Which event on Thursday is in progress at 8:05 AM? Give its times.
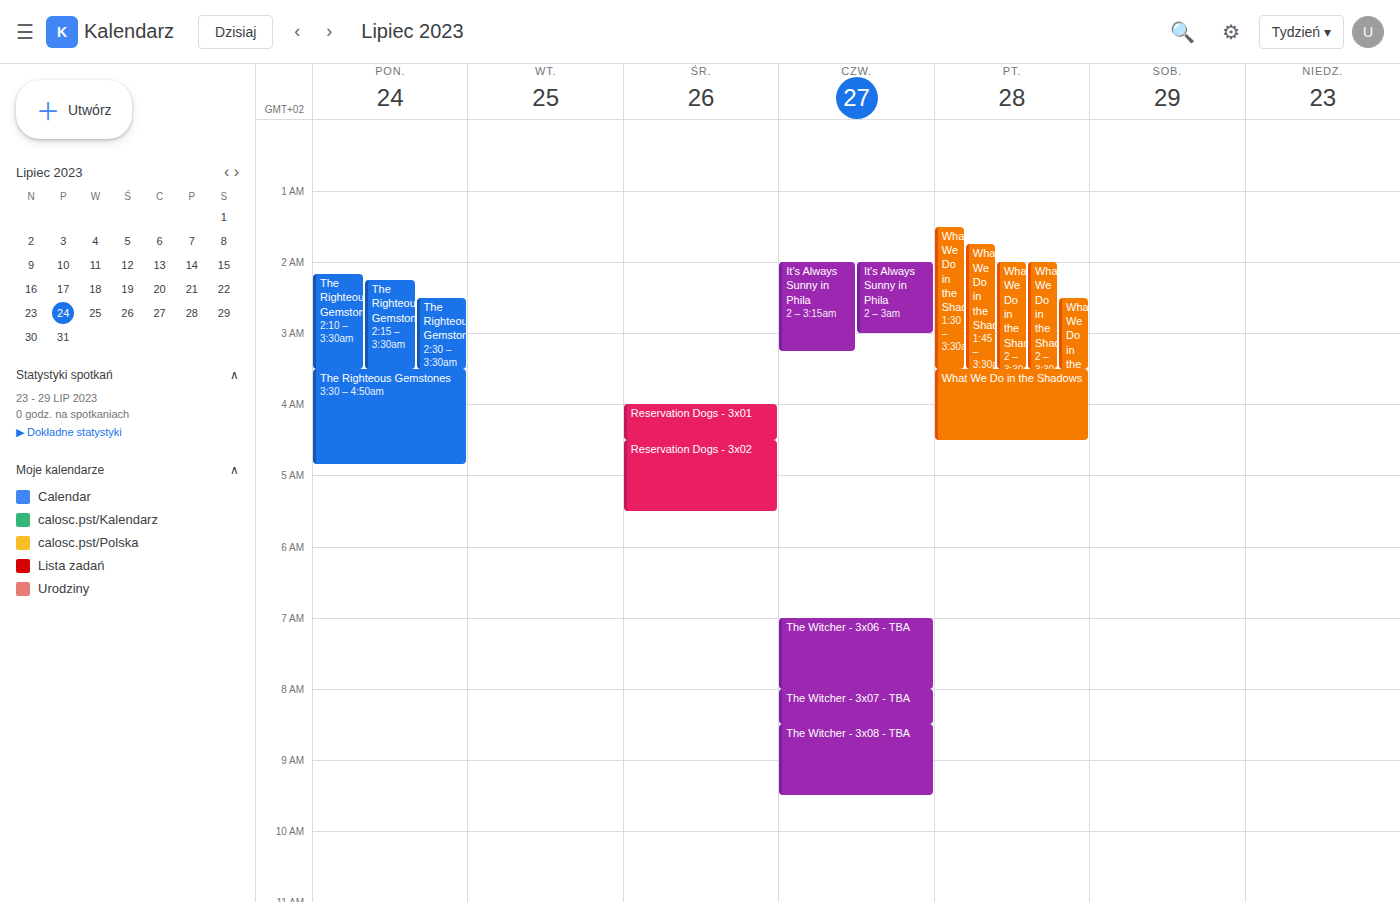
"The Witcher - 3x07 - TBA", 8:00 AM to 8:30 AM